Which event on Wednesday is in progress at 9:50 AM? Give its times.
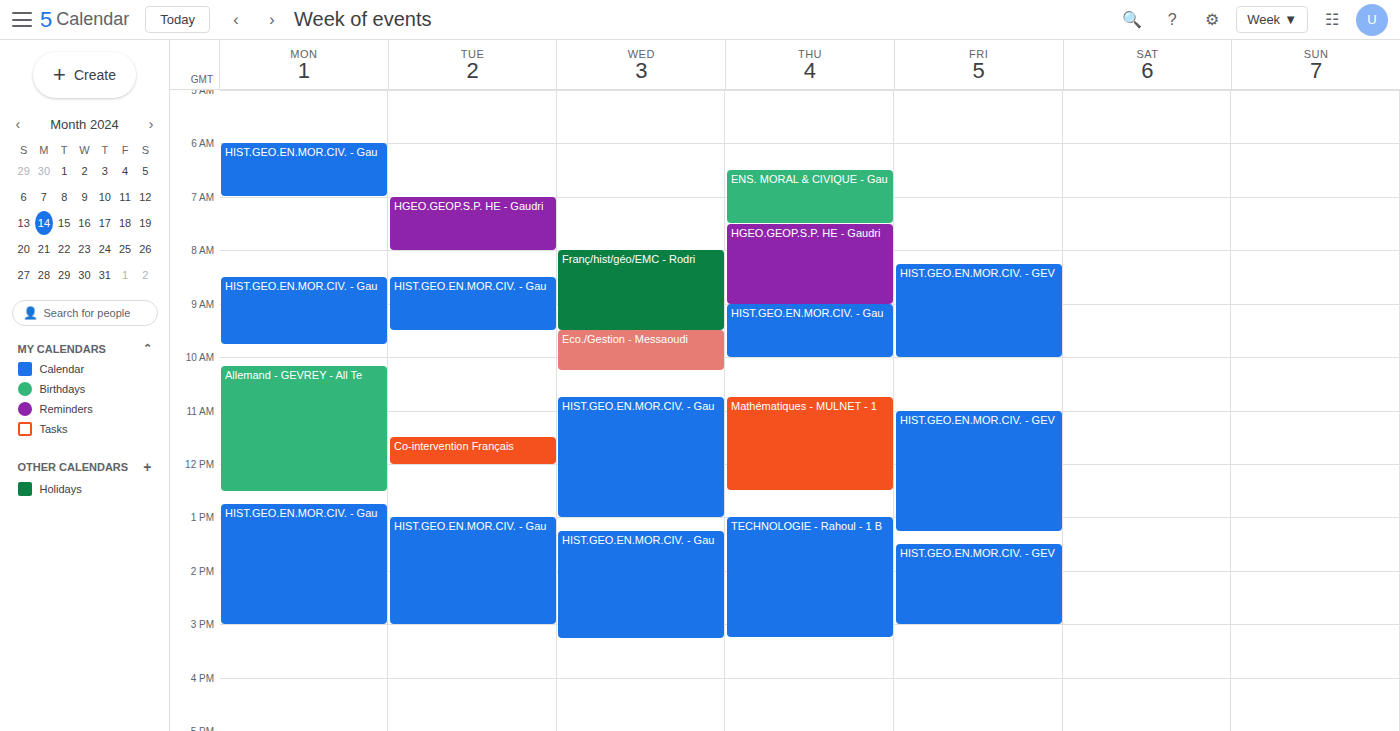
"Eco./Gestion - Messaoudi", 9:30 AM to 10:15 AM